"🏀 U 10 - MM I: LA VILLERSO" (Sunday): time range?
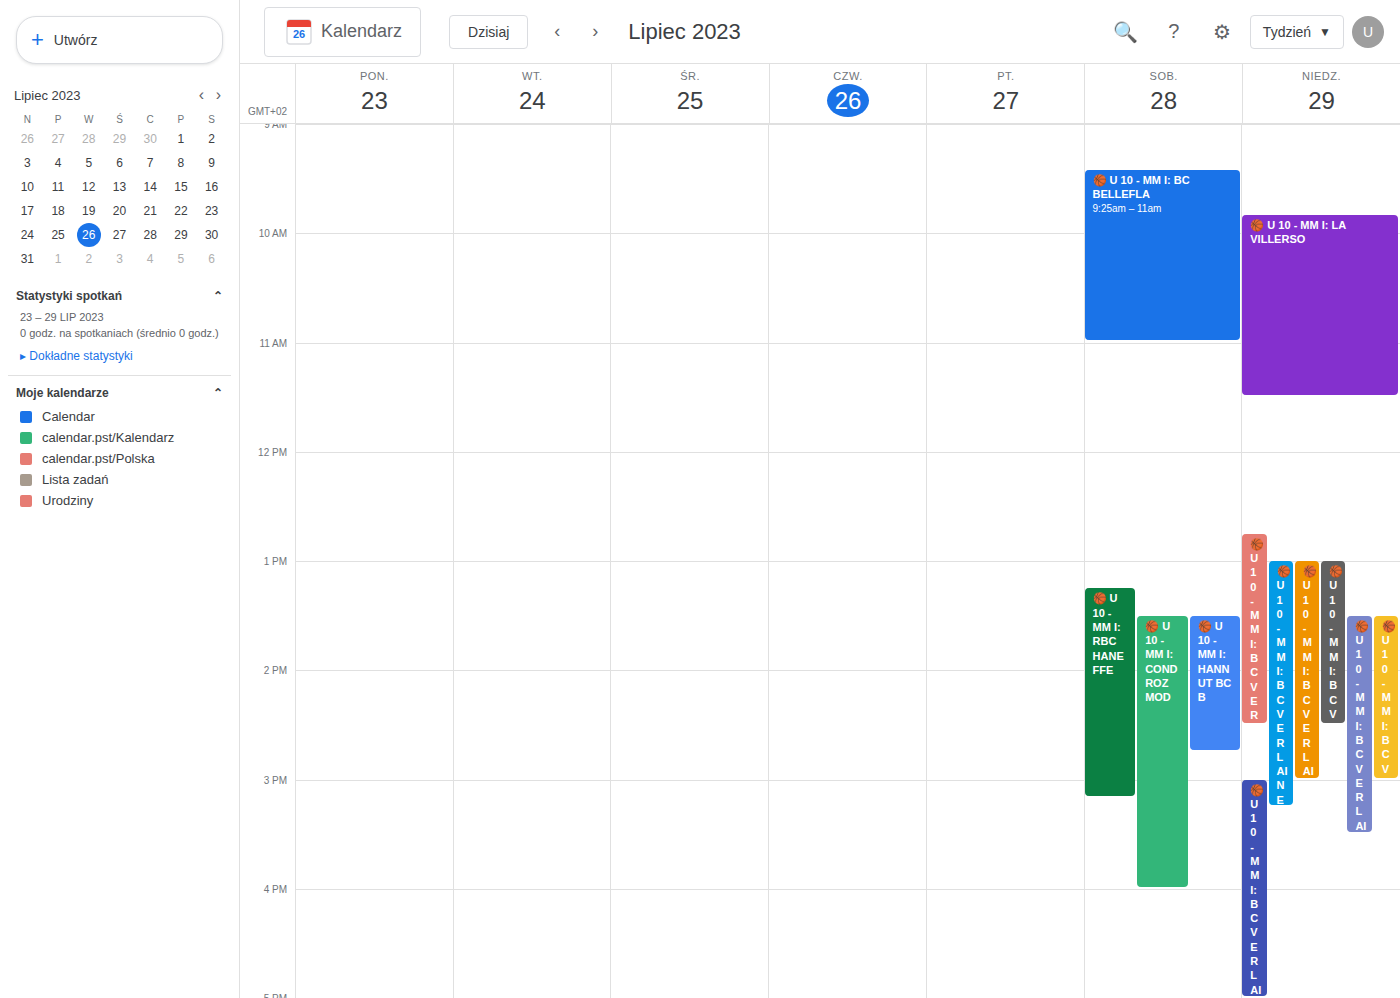
9:50 AM to 11:30 AM